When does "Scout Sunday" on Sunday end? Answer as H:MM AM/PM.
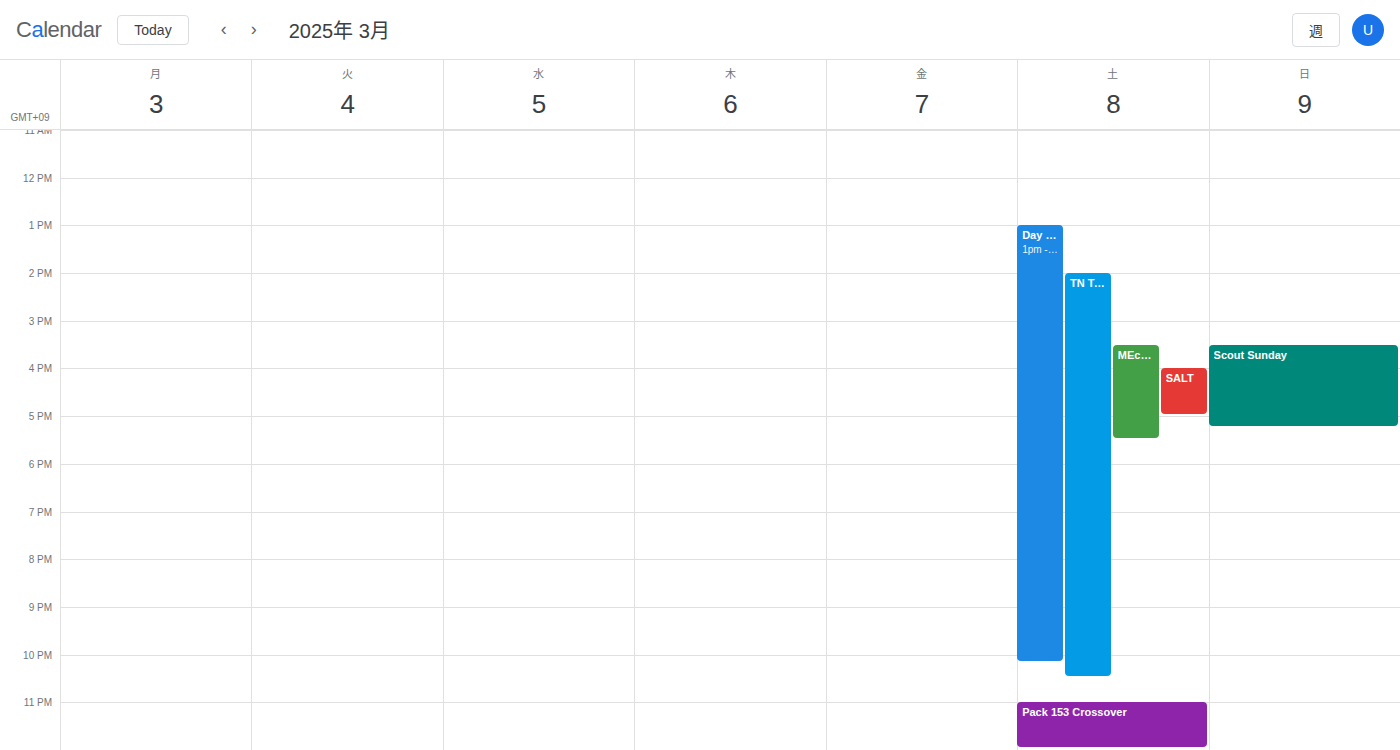
5:15 PM